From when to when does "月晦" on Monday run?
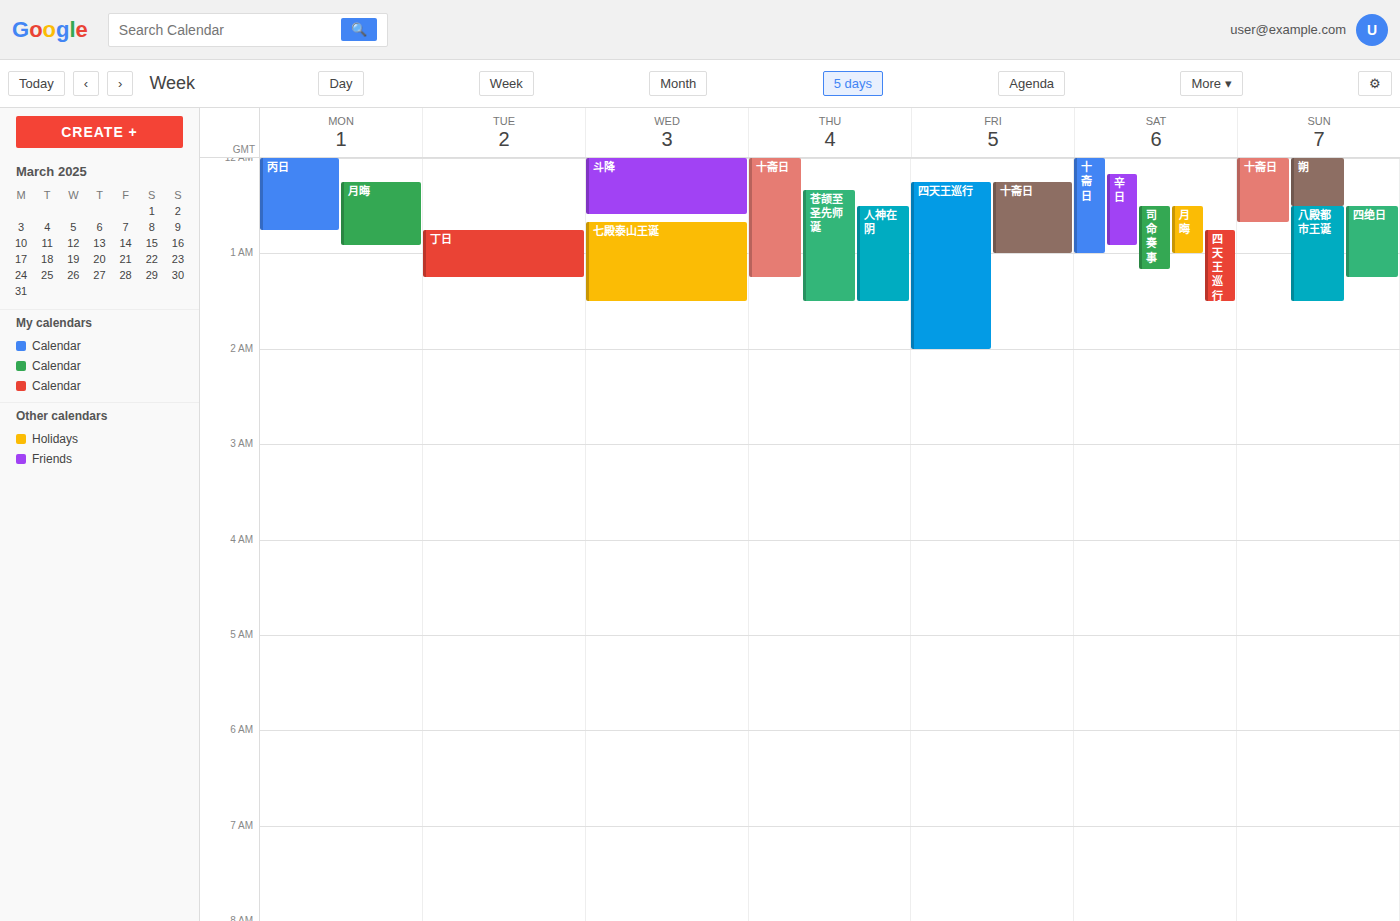
12:15 AM to 12:55 AM